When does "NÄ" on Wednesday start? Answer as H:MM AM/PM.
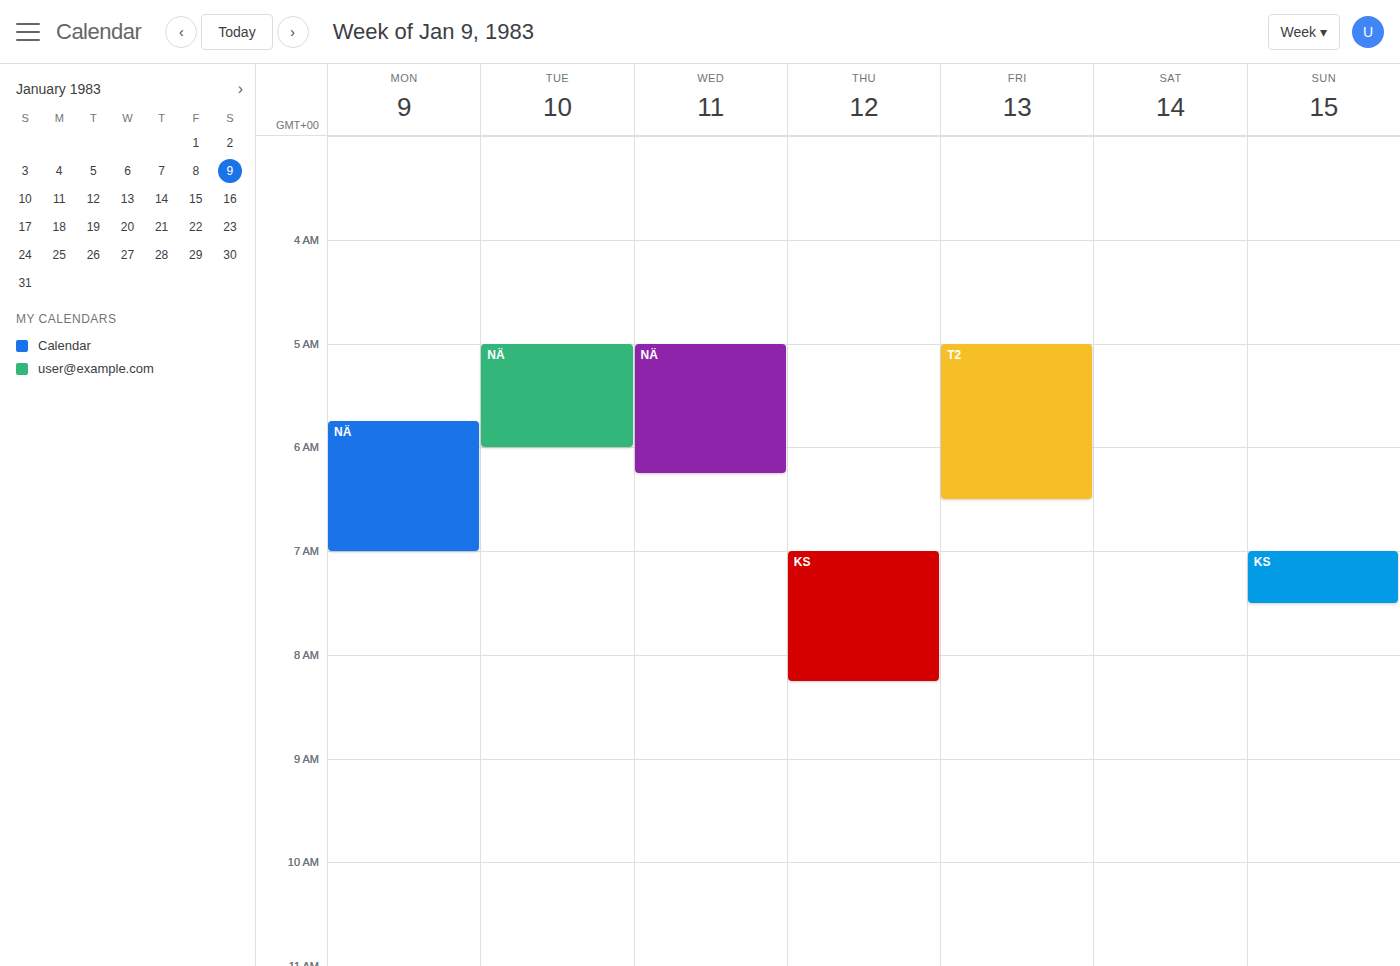
5:00 AM